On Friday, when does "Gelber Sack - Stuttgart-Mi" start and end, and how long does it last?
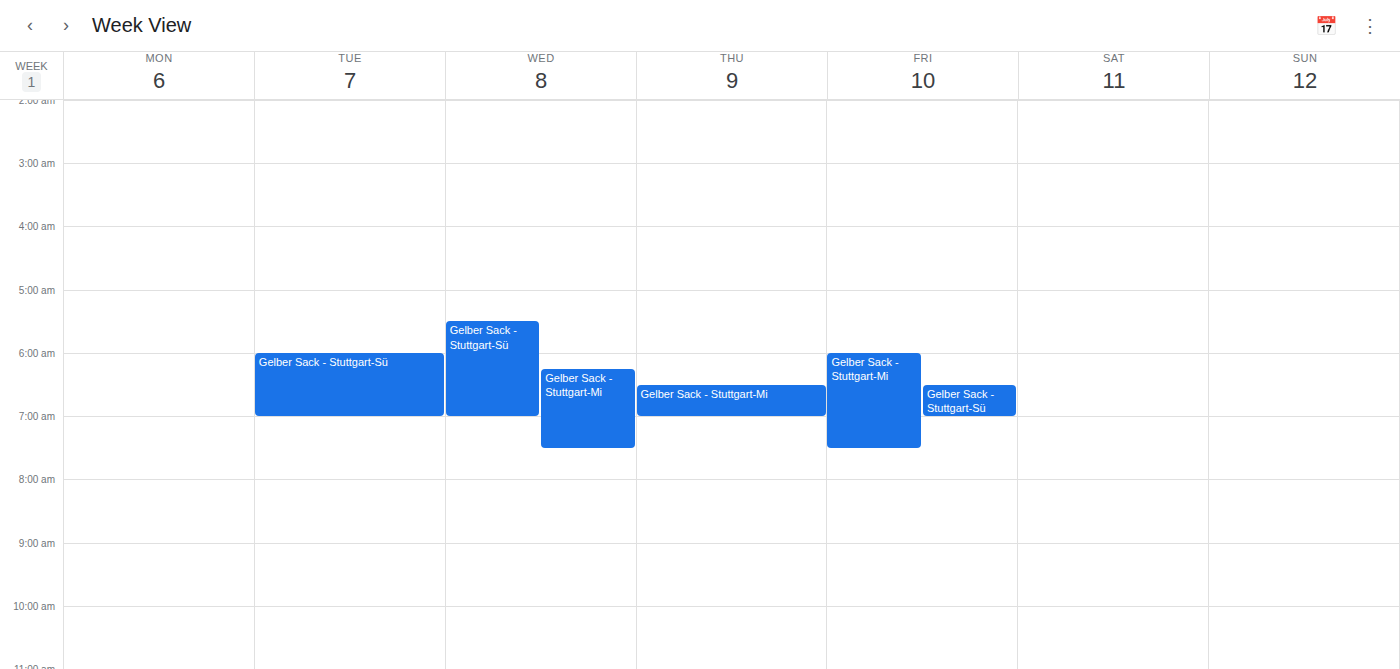
6:00 AM to 7:30 AM, 1 hour 30 minutes